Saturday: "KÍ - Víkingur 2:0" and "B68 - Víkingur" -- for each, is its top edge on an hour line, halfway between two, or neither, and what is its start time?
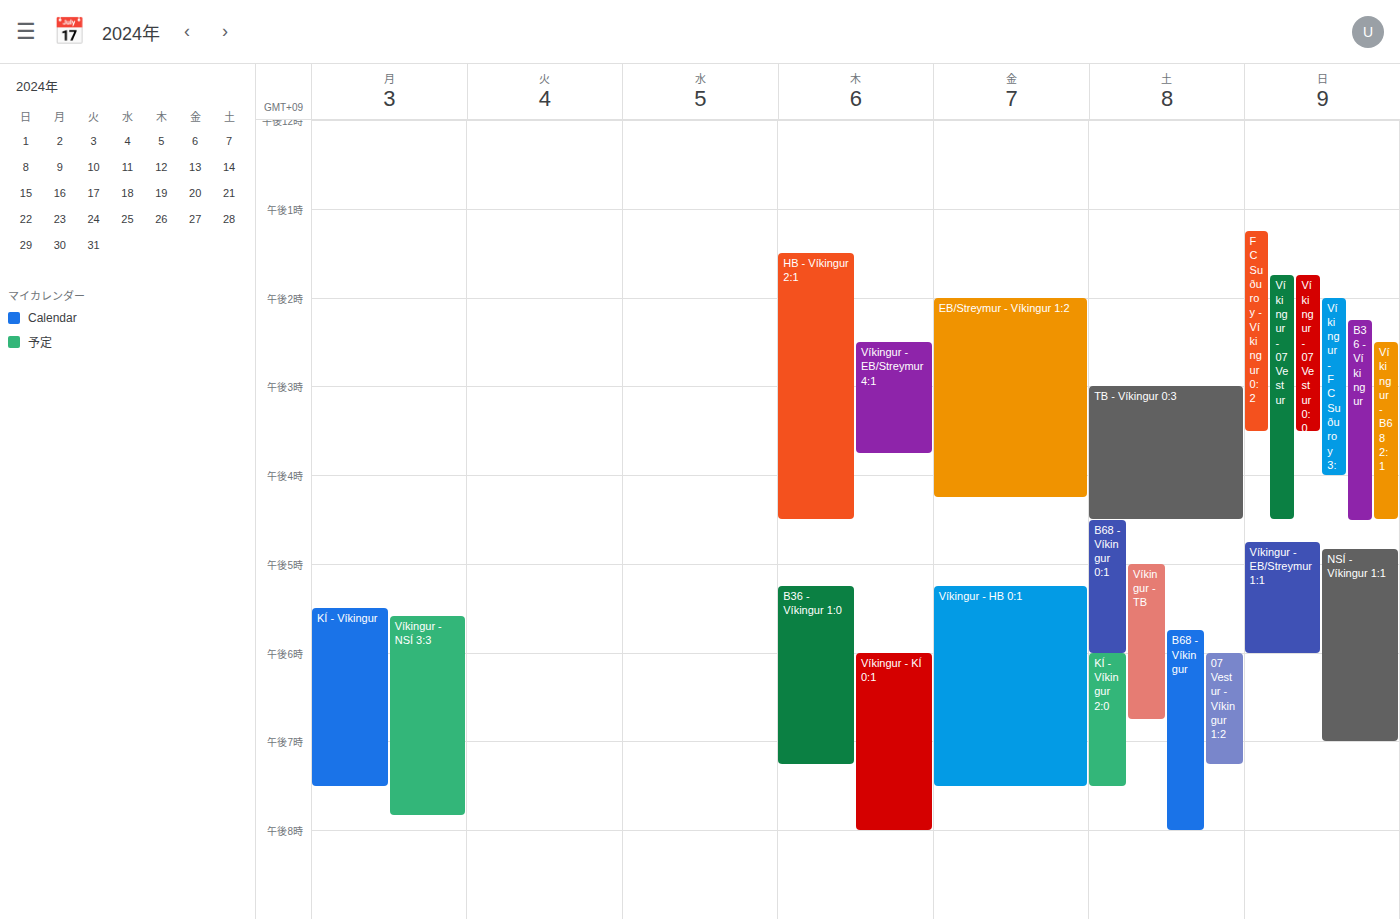
"KÍ - Víkingur 2:0": 6:00 PM, exactly on the 6 PM line. "B68 - Víkingur": 5:45 PM, neither: three quarters of the way from the 5 PM line to the 6 PM line.